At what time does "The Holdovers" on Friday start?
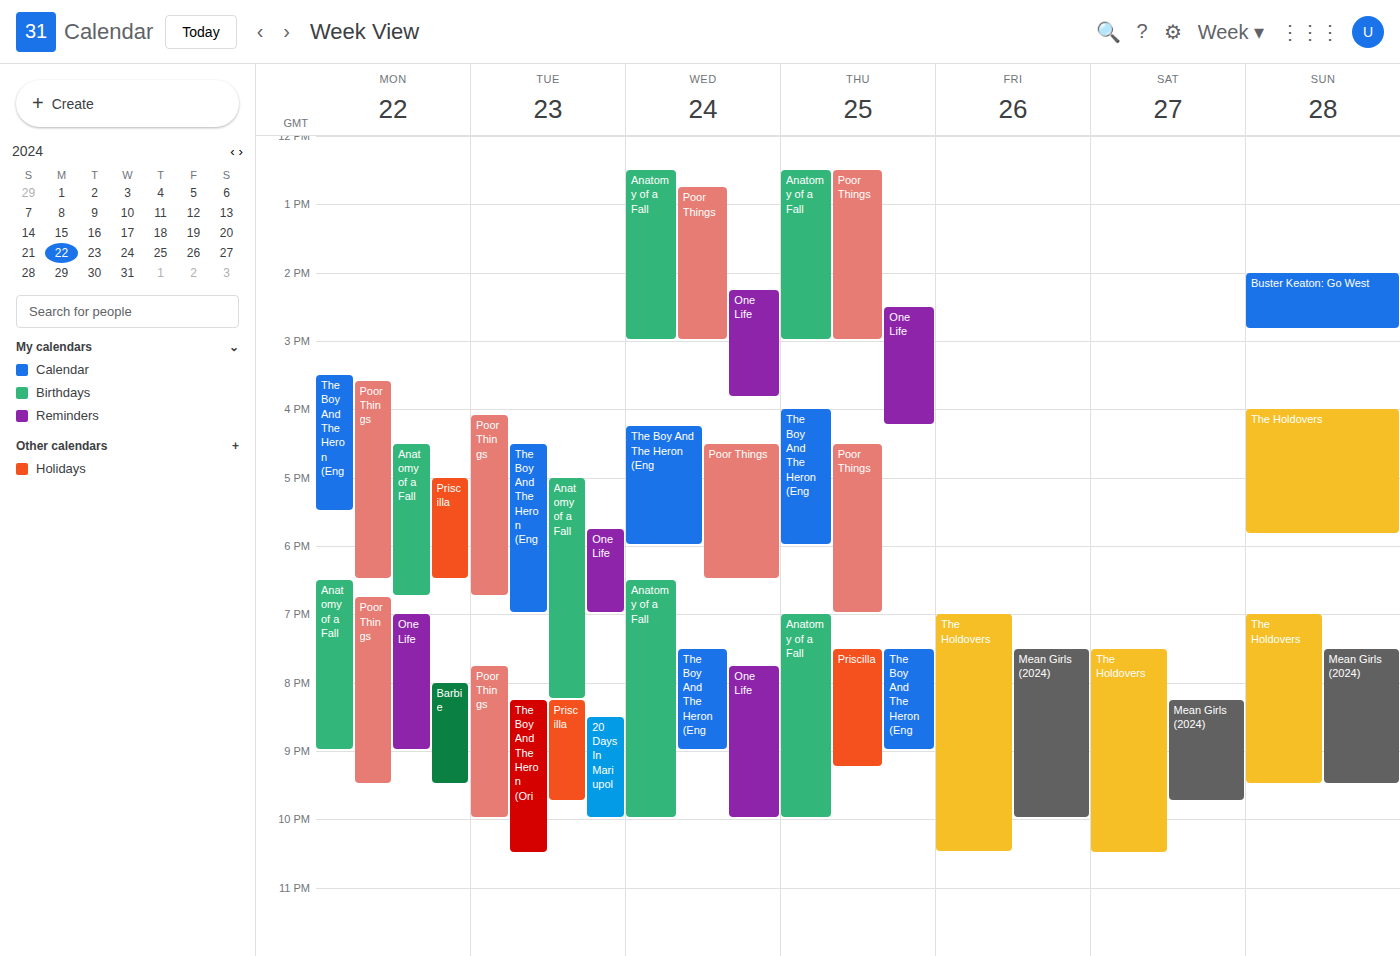
7:00 PM